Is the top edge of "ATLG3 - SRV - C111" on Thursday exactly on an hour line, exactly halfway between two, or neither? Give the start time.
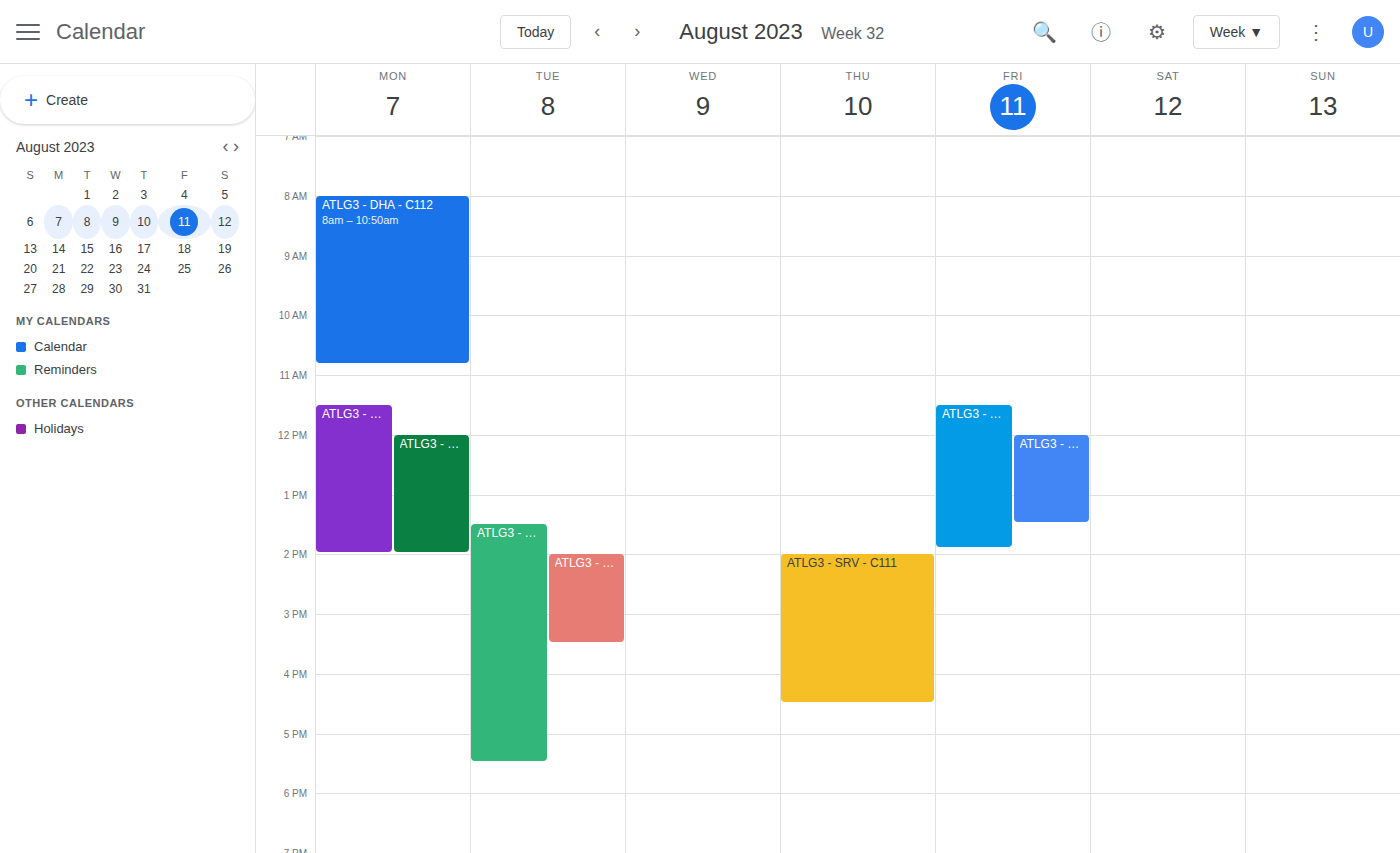
2:00 PM -- exactly on the 2 PM line.